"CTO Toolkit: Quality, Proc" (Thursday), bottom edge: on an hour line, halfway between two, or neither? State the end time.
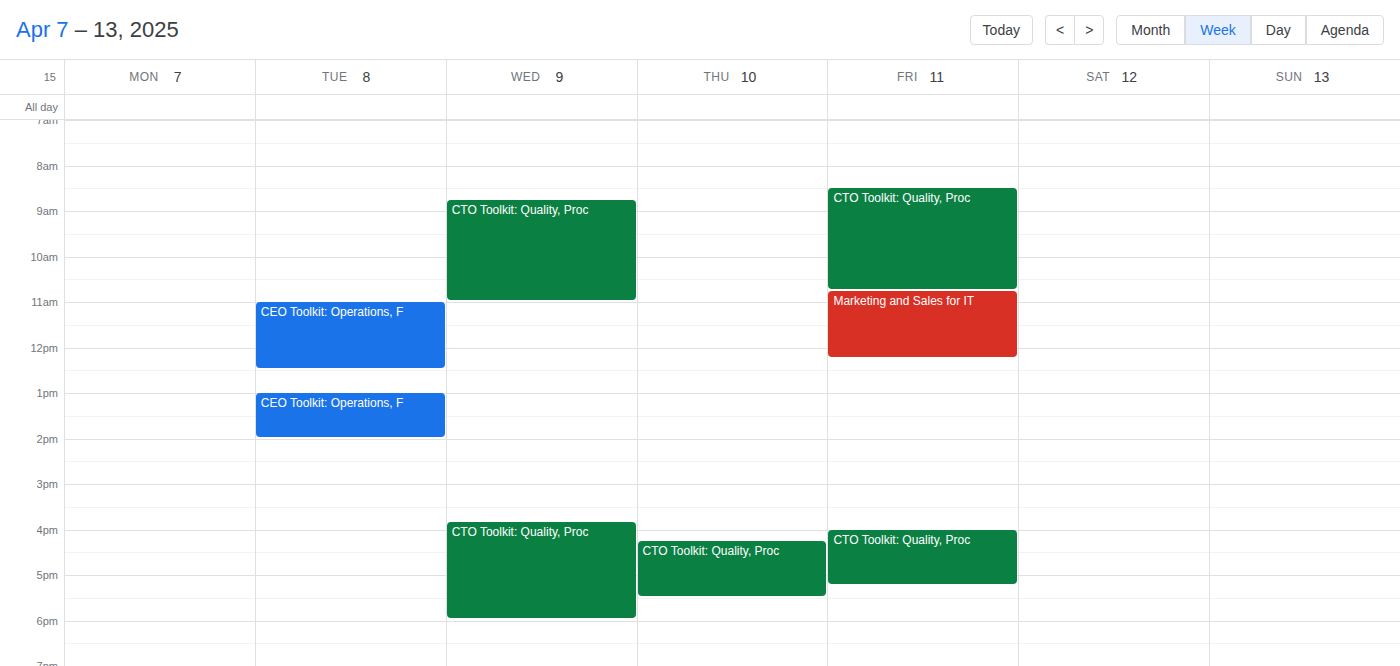
5:30 PM -- halfway between the 5 PM and 6 PM lines.